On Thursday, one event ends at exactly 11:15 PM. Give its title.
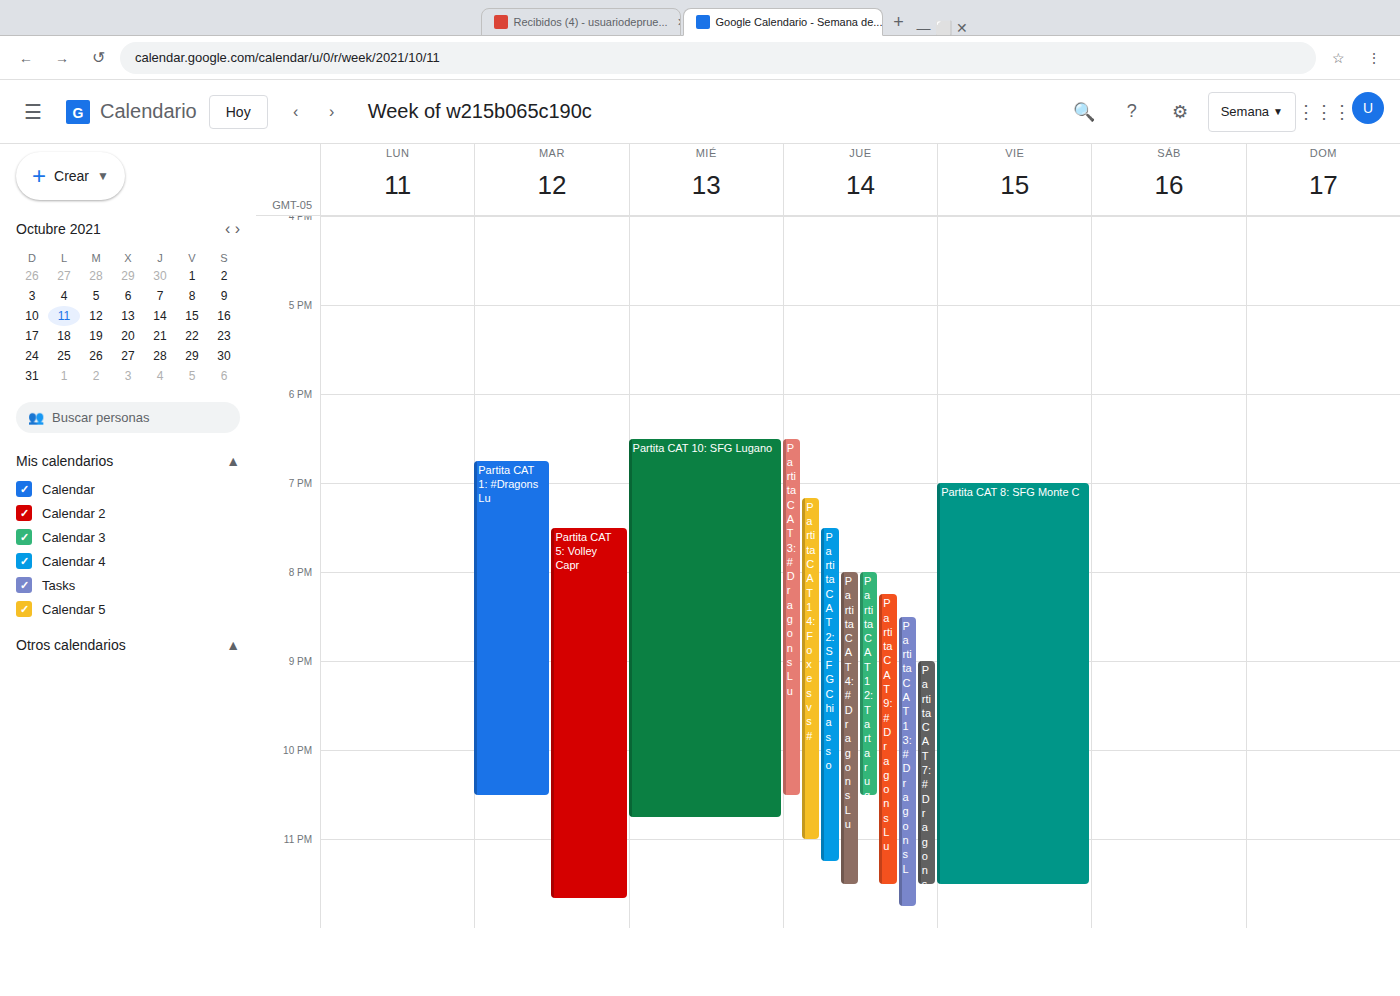
"Partita CAT 2: SFG Chiasso"